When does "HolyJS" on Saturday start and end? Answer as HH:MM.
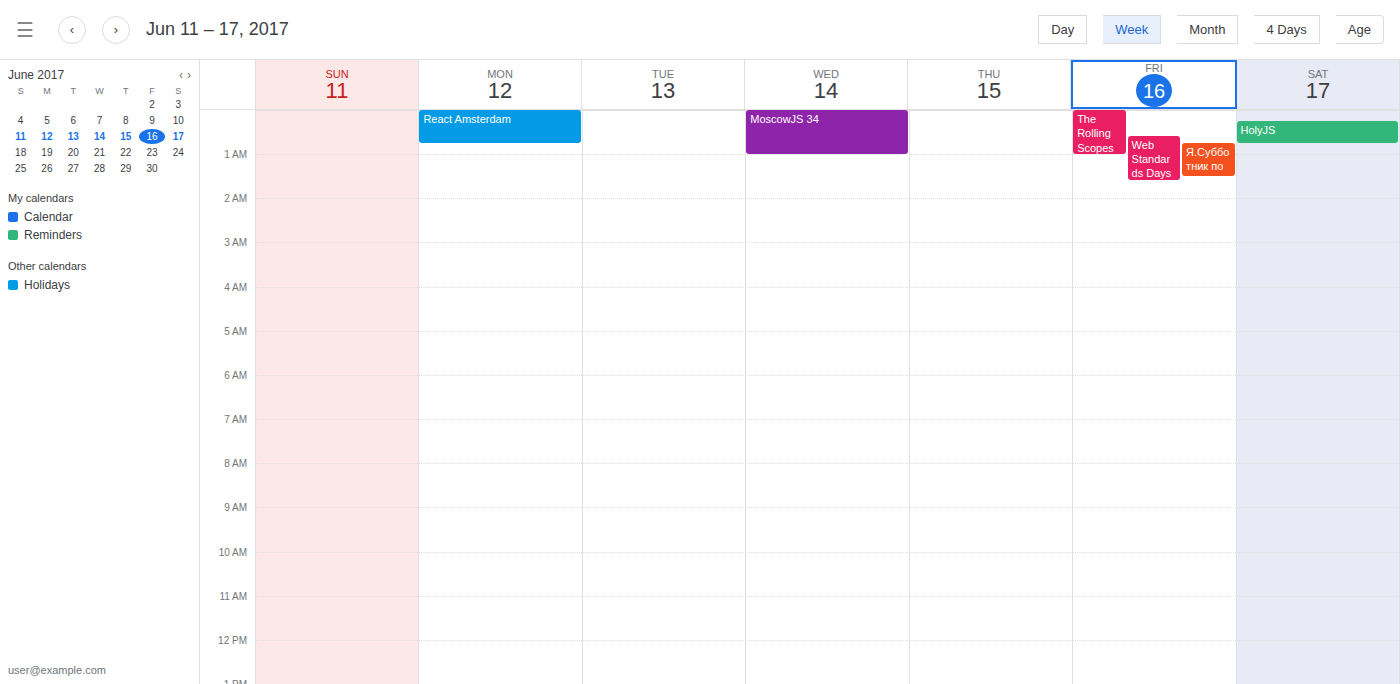
00:15 to 00:45